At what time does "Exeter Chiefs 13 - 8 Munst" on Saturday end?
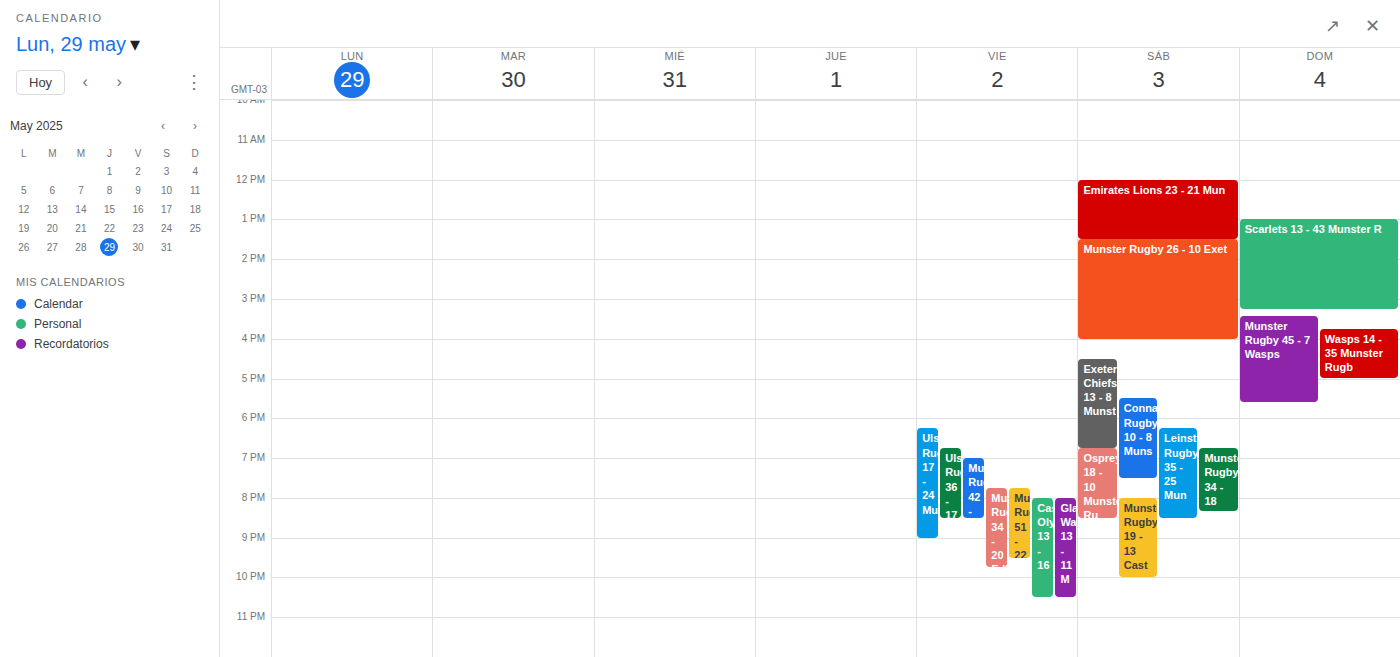
6:45 PM